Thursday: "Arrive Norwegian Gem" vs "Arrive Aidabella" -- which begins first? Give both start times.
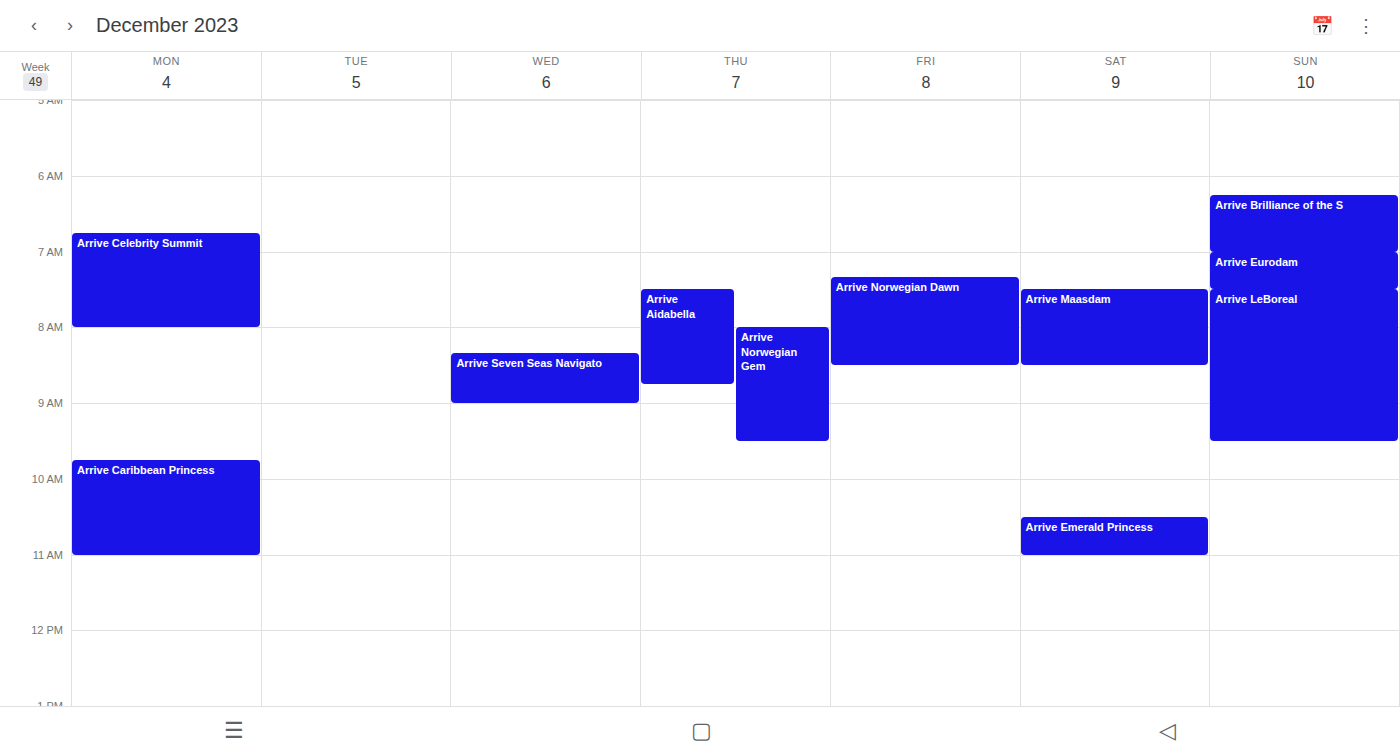
"Arrive Aidabella" 7:30 AM; "Arrive Norwegian Gem" 8:00 AM.